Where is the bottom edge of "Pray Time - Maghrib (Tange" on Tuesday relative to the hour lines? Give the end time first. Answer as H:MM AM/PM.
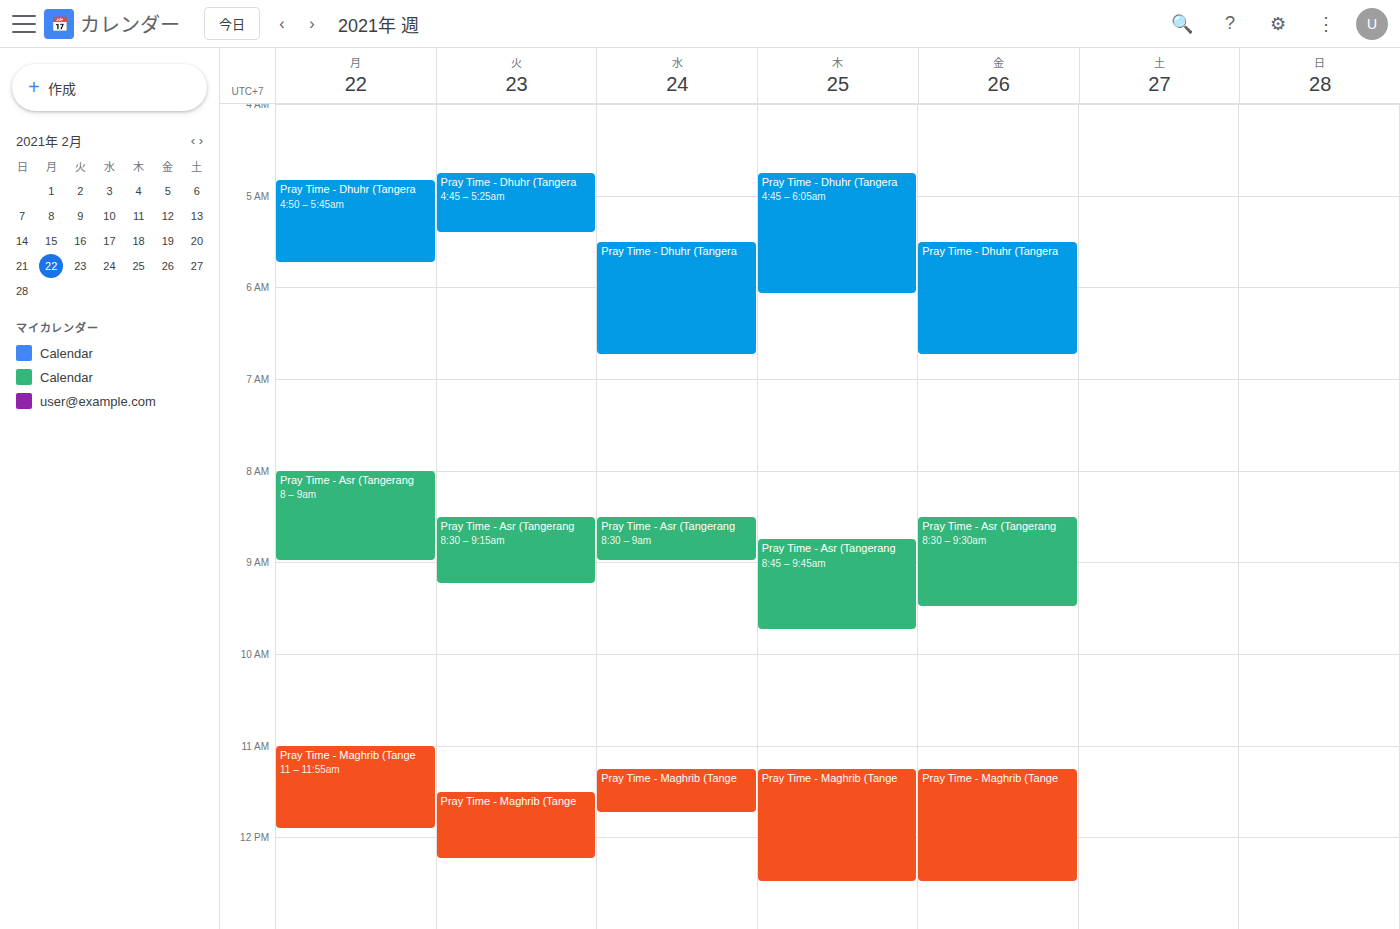
12:15 PM -- neither: a quarter of the way from the 12 PM line to the 1 PM line.